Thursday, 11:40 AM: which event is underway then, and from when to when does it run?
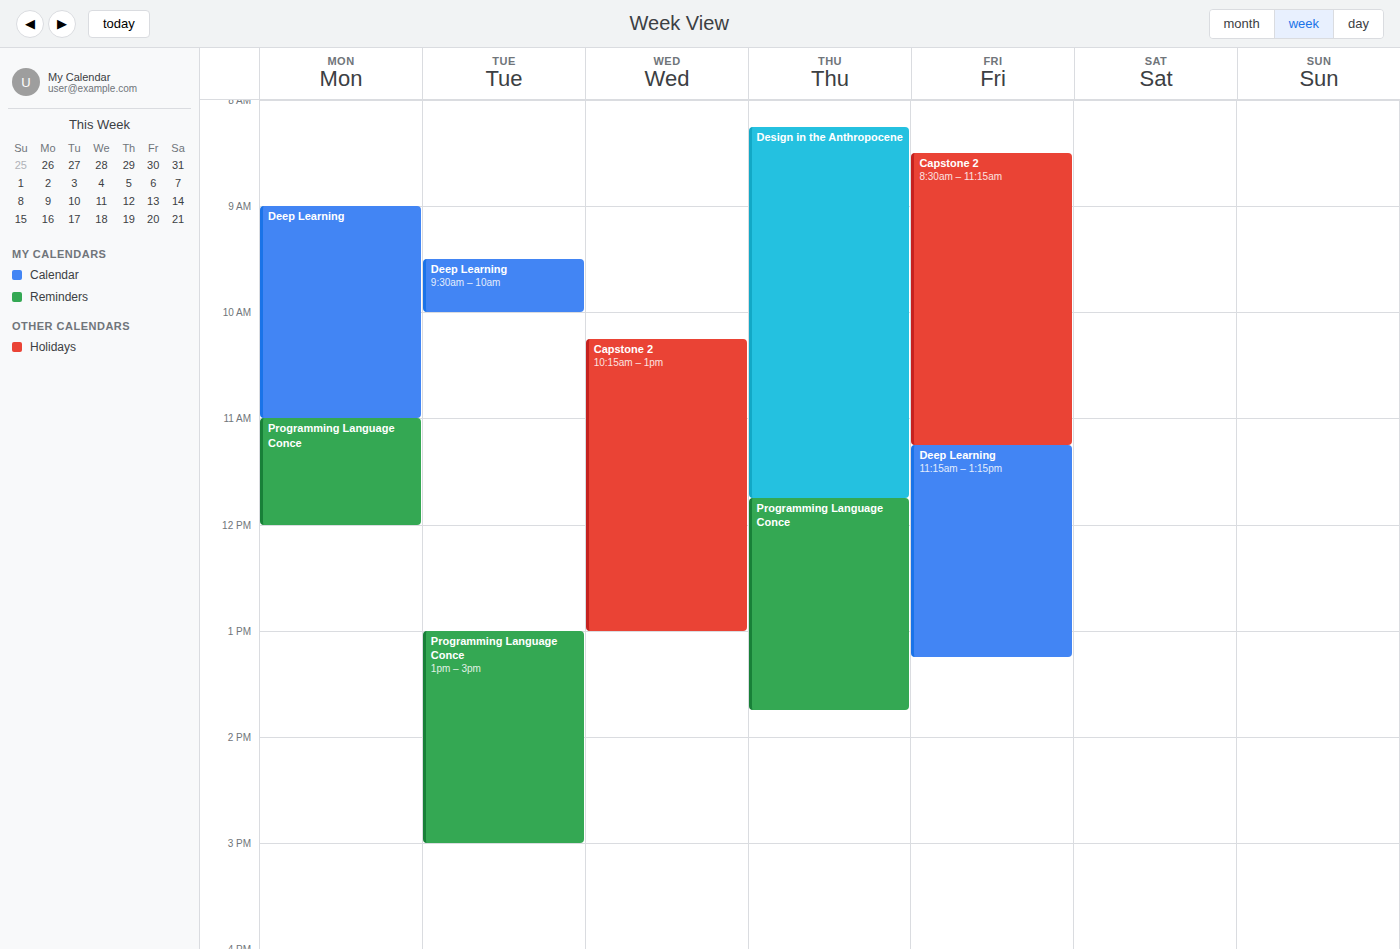
"Design in the Anthropocene", 8:15 AM to 11:45 AM